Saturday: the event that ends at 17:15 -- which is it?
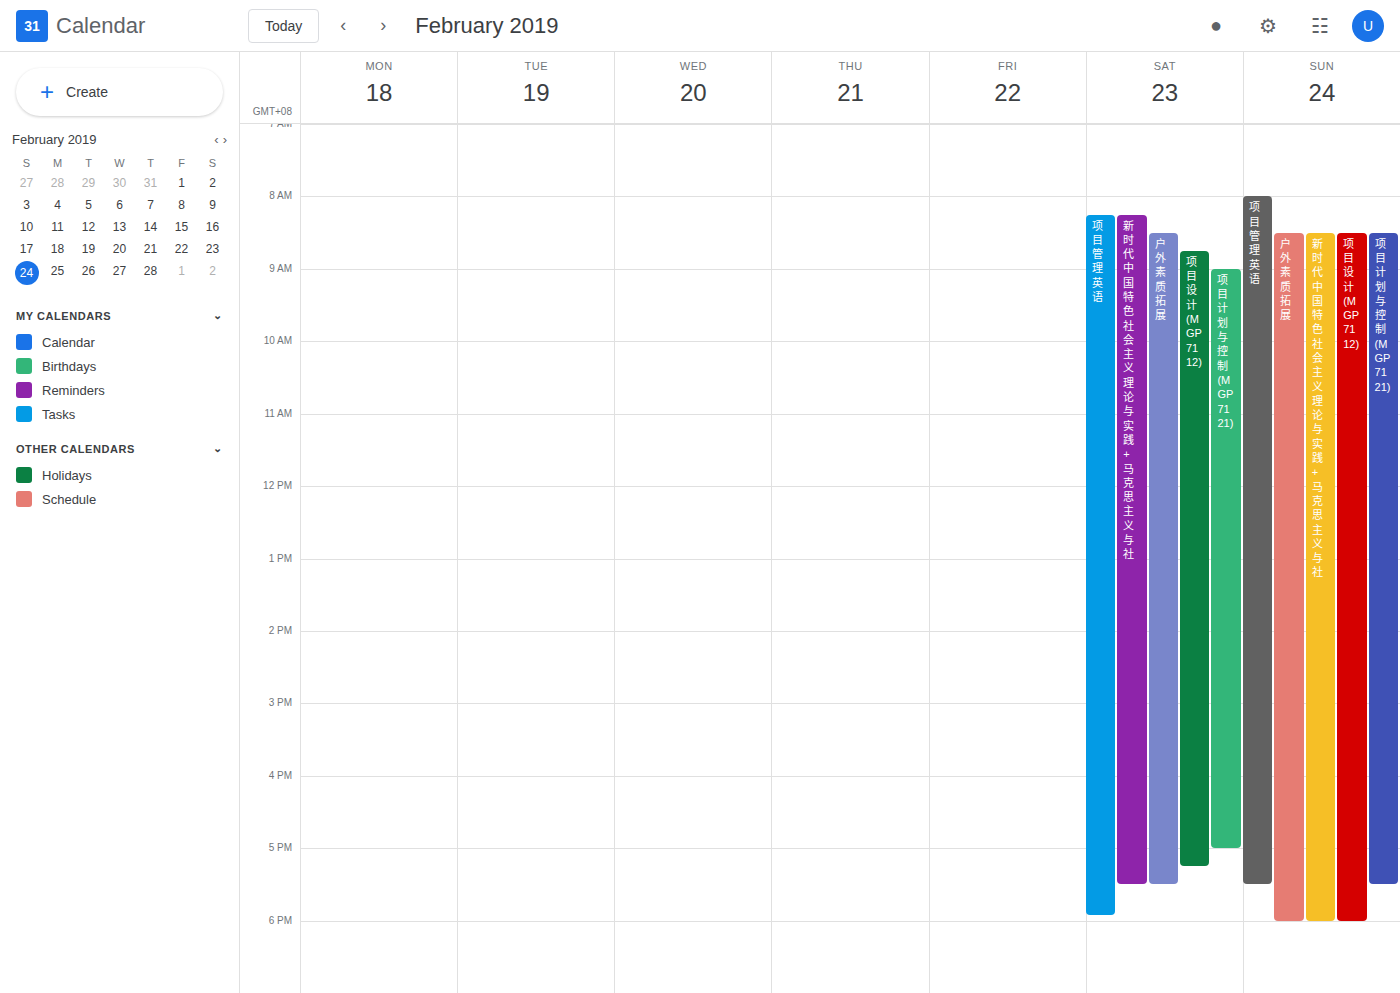
"项目设计 (MGP7112)"